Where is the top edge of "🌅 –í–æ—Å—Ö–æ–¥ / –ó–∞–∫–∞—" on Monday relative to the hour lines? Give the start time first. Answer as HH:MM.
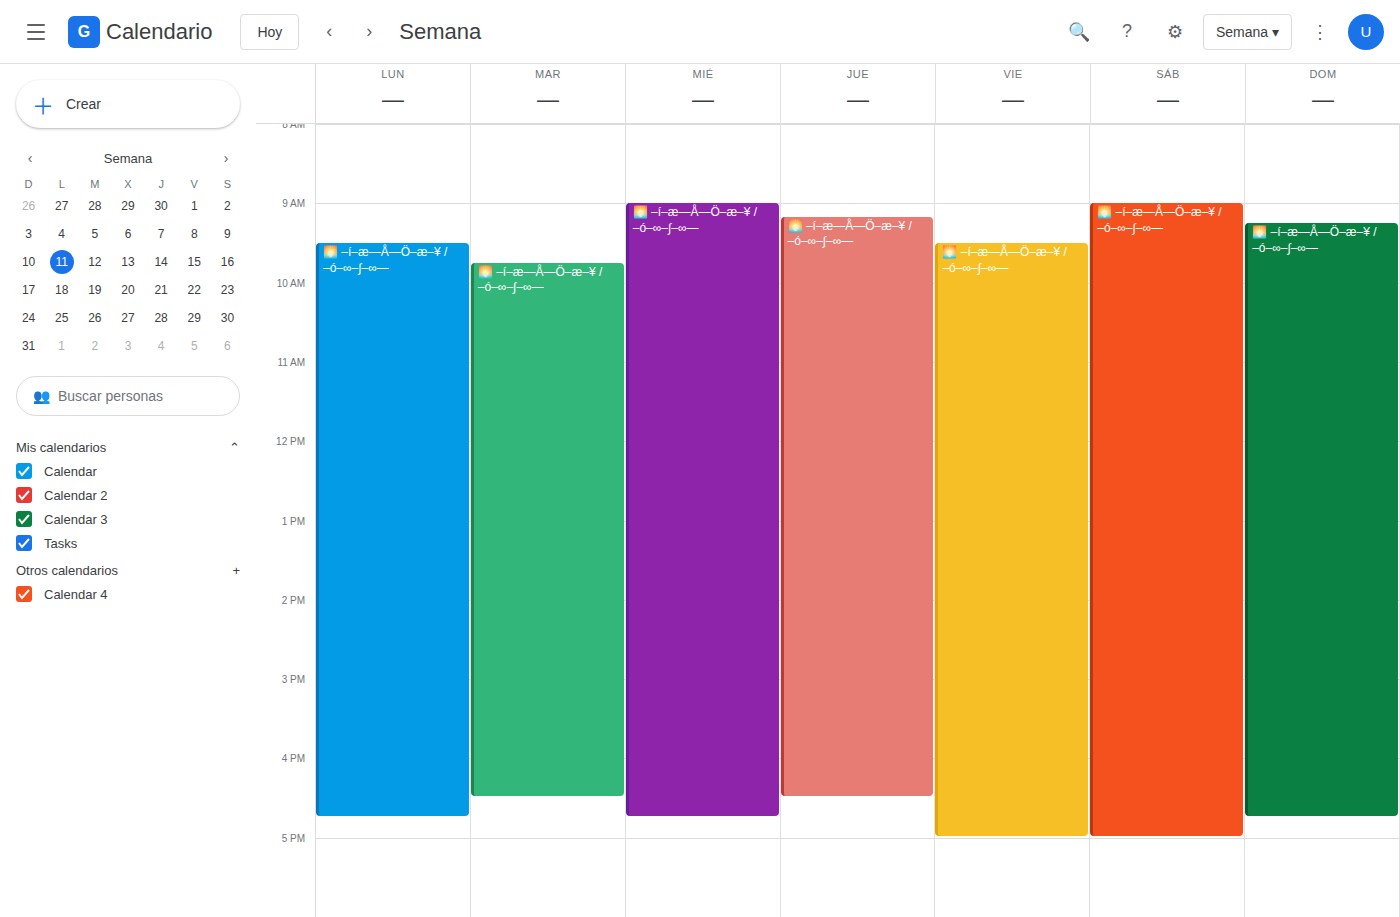
09:30 -- halfway between the 09:00 and 10:00 lines.